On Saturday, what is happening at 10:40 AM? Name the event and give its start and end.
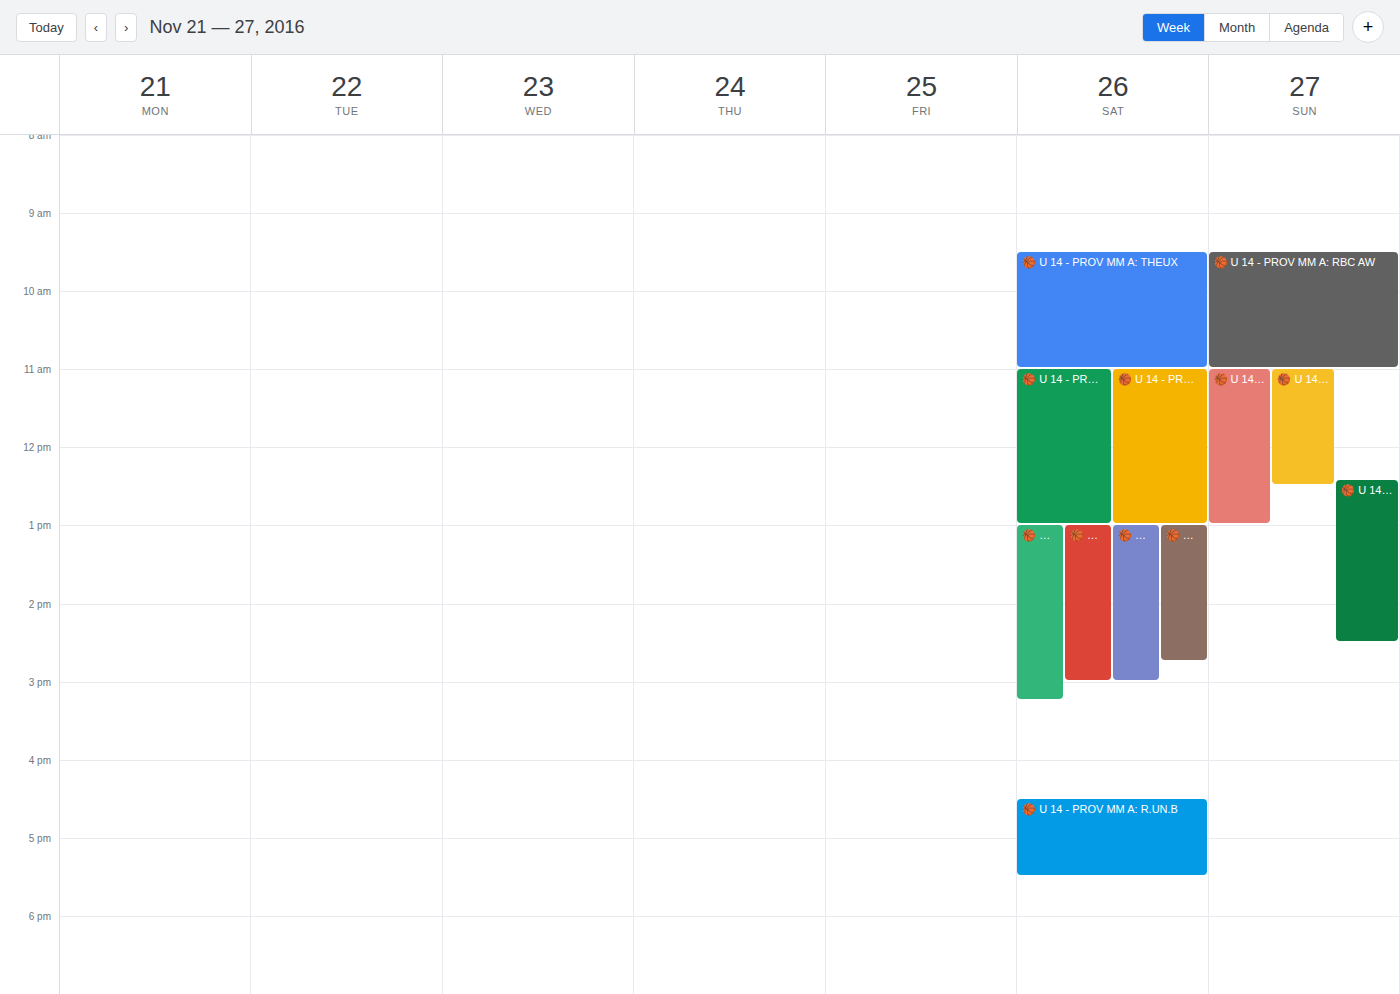
"🏀 U 14 - PROV MM A: THEUX", 9:30 AM to 11:00 AM